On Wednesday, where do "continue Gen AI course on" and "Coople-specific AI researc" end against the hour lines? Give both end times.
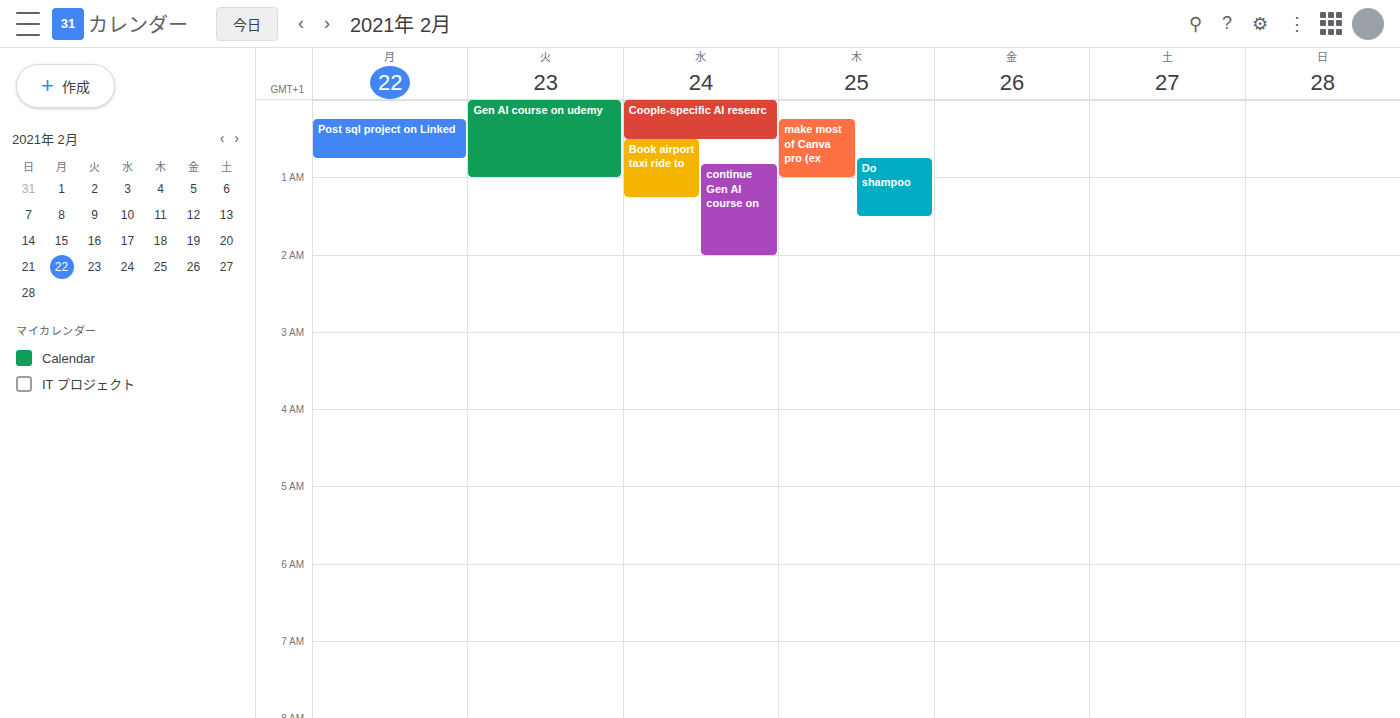
"continue Gen AI course on": 2:00 AM, exactly on the 2 AM line. "Coople-specific AI researc": 12:30 AM, halfway between the 12 AM and 1 AM lines.